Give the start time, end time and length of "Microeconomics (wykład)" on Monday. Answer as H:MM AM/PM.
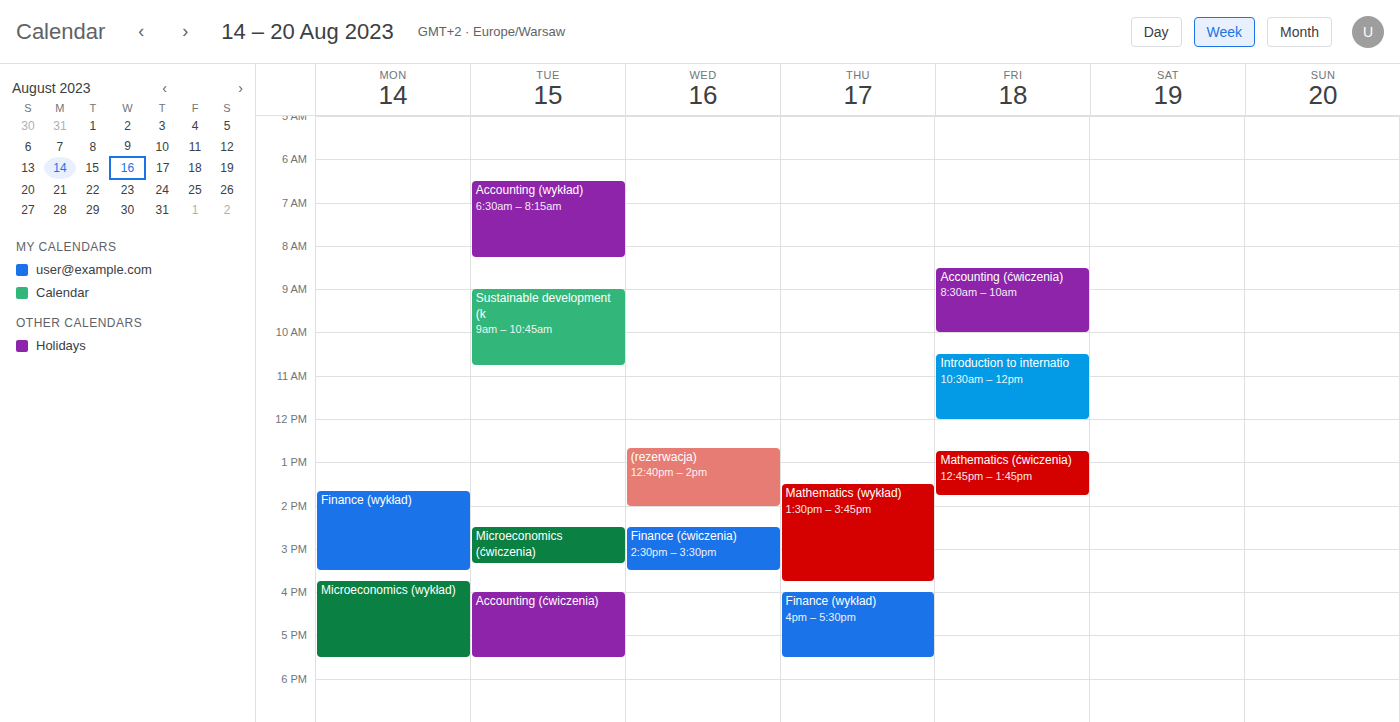
3:45 PM to 5:30 PM, 1 hour 45 minutes